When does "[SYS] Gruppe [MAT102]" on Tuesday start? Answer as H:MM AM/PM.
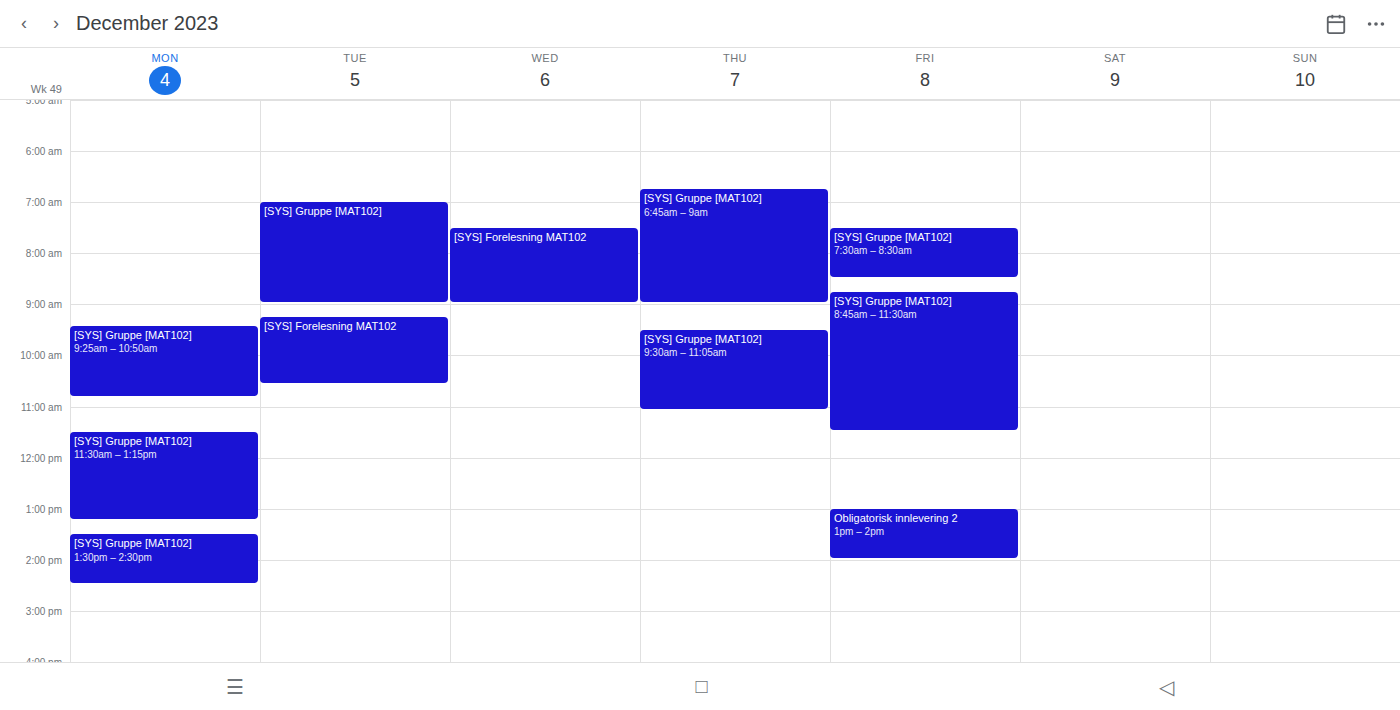
7:00 AM